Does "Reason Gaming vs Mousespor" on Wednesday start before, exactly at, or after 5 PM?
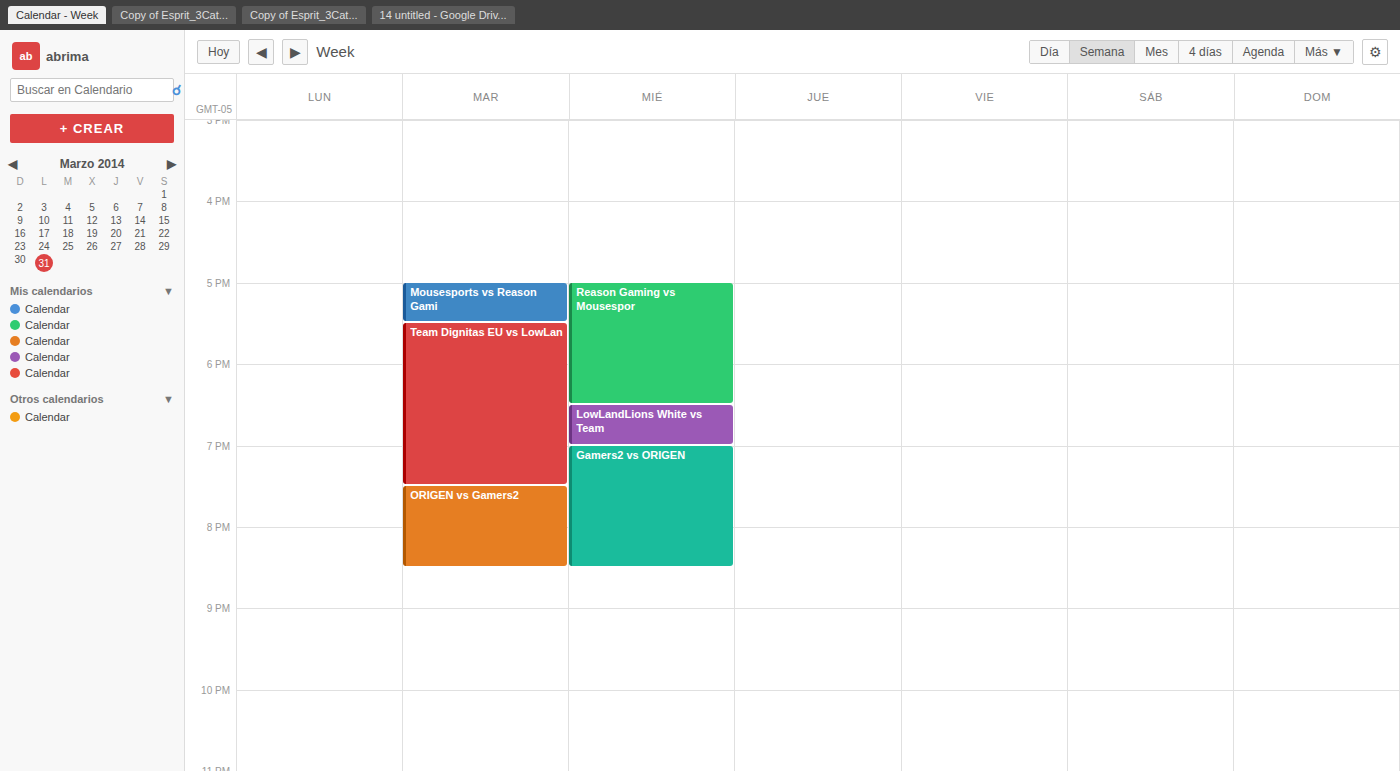
5:00 PM -- exactly at 5 PM, on the 5 PM line.